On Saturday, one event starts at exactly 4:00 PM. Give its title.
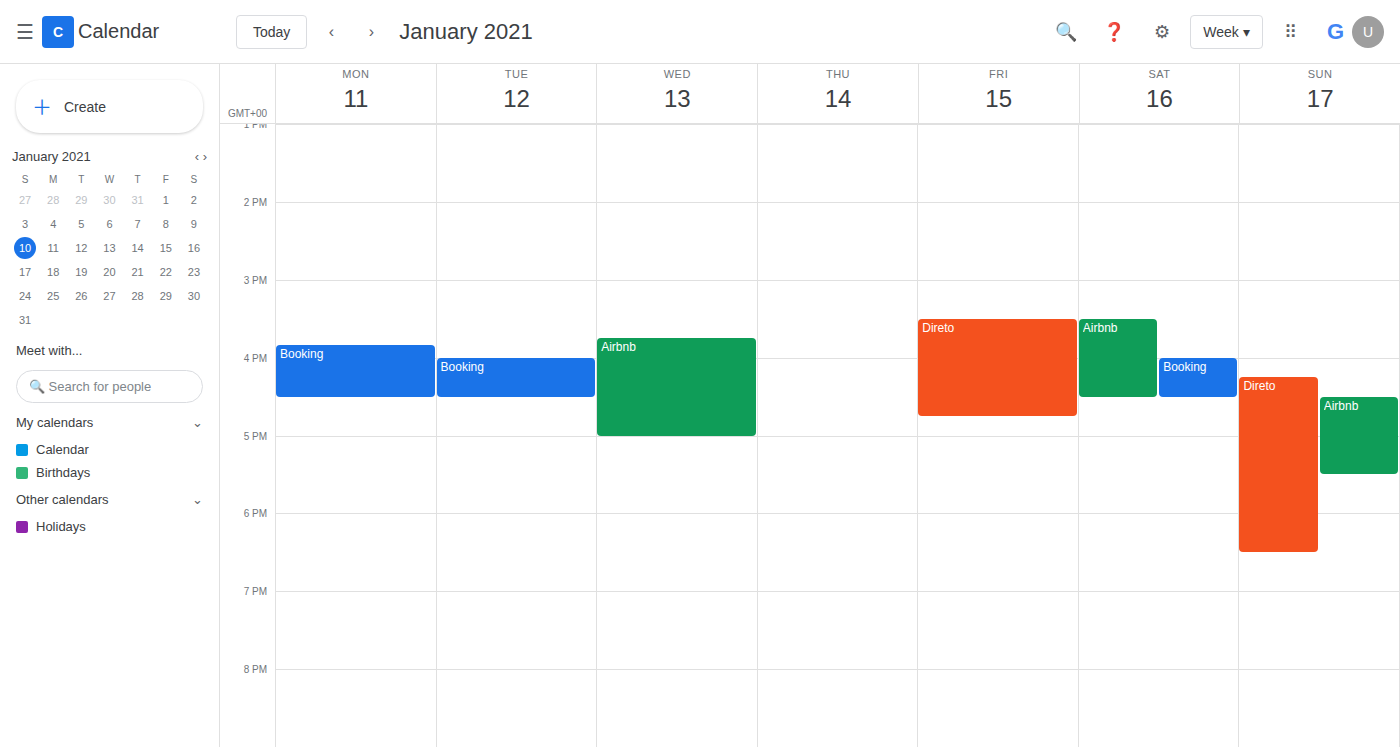
"Booking"